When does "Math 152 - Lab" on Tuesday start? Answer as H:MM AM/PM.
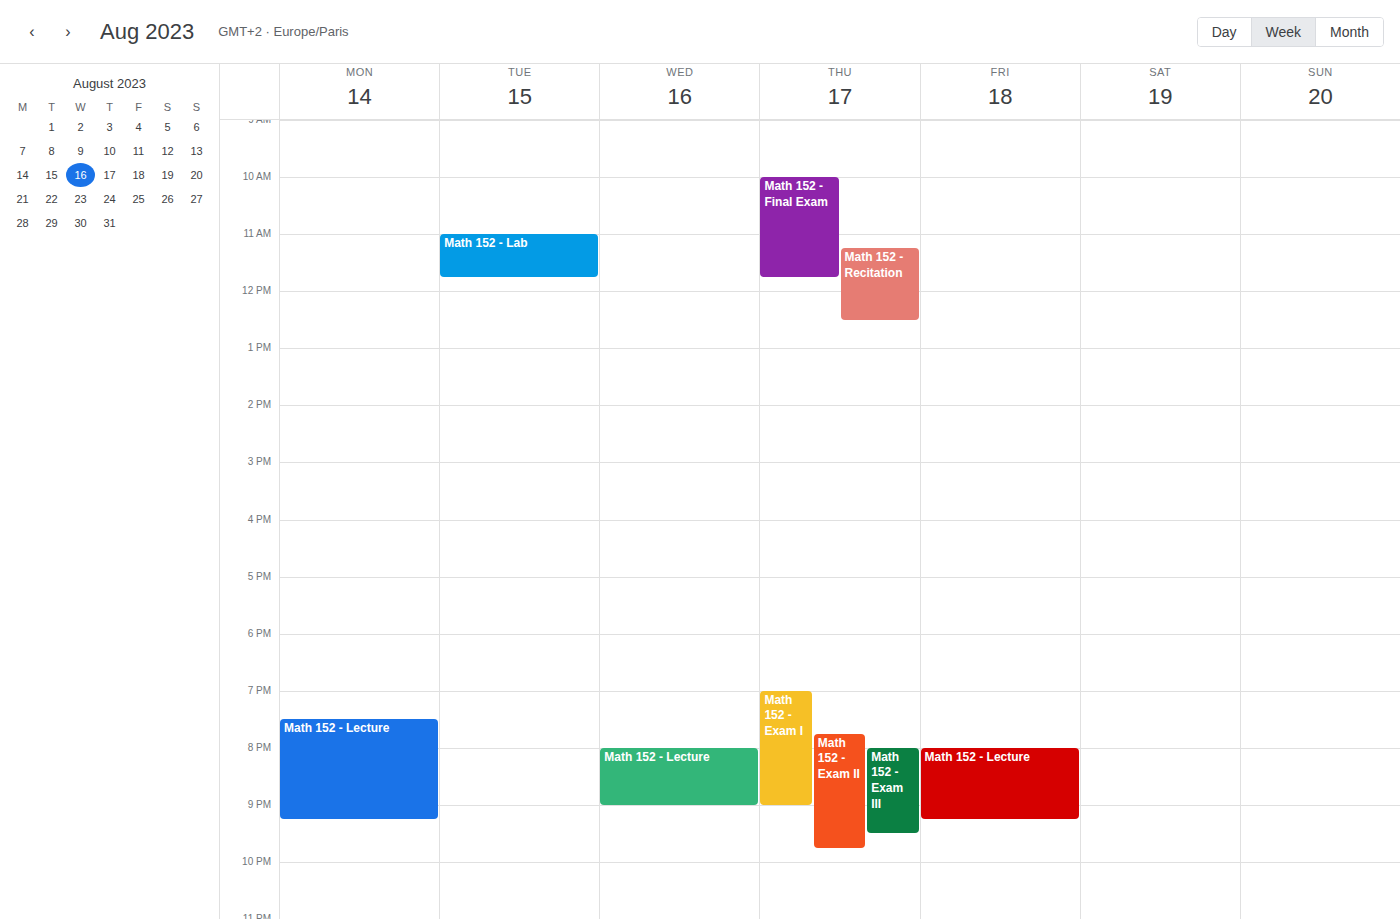
11:00 AM